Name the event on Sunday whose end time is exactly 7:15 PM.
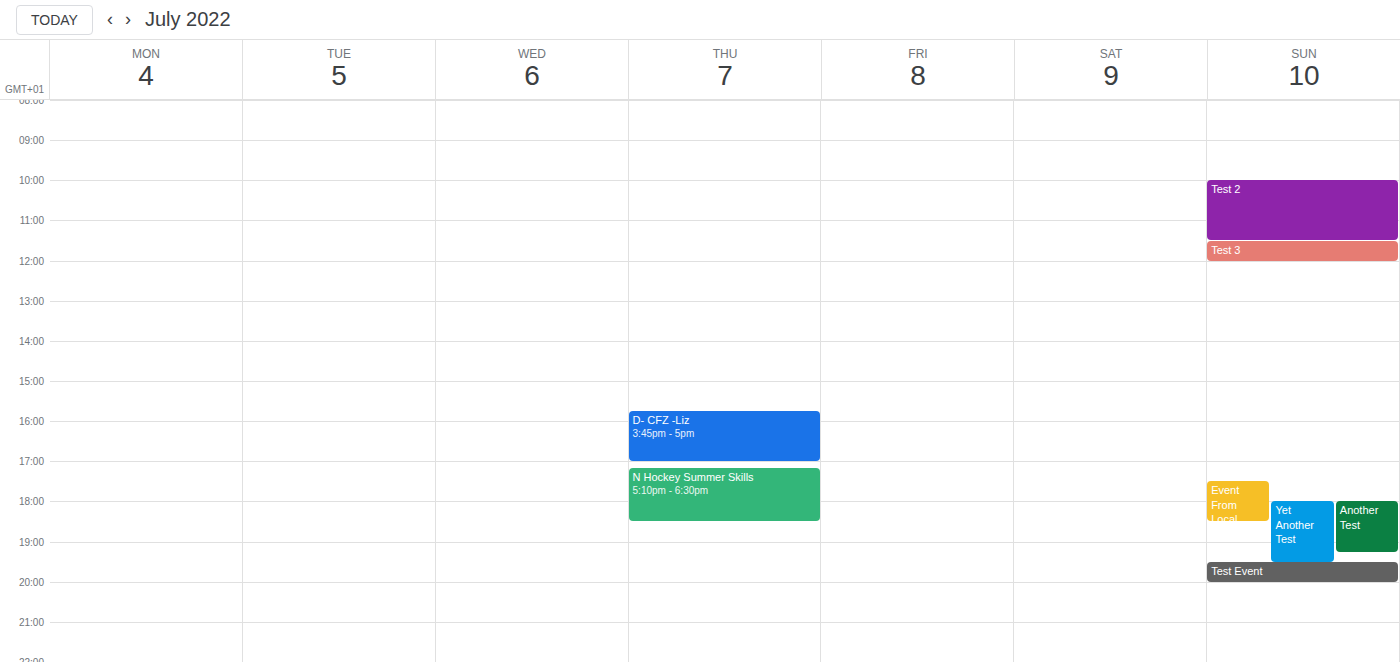
"Another Test"